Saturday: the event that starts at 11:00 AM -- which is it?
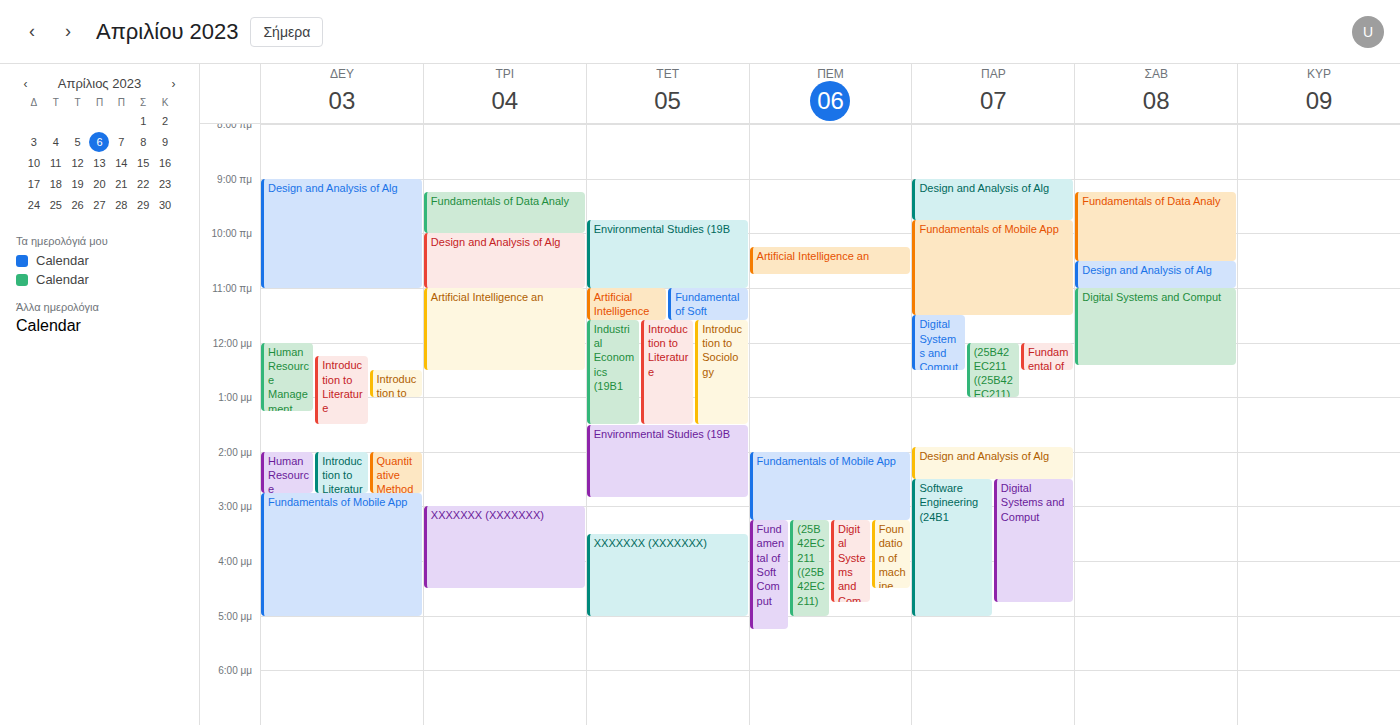
"Digital Systems and Comput"